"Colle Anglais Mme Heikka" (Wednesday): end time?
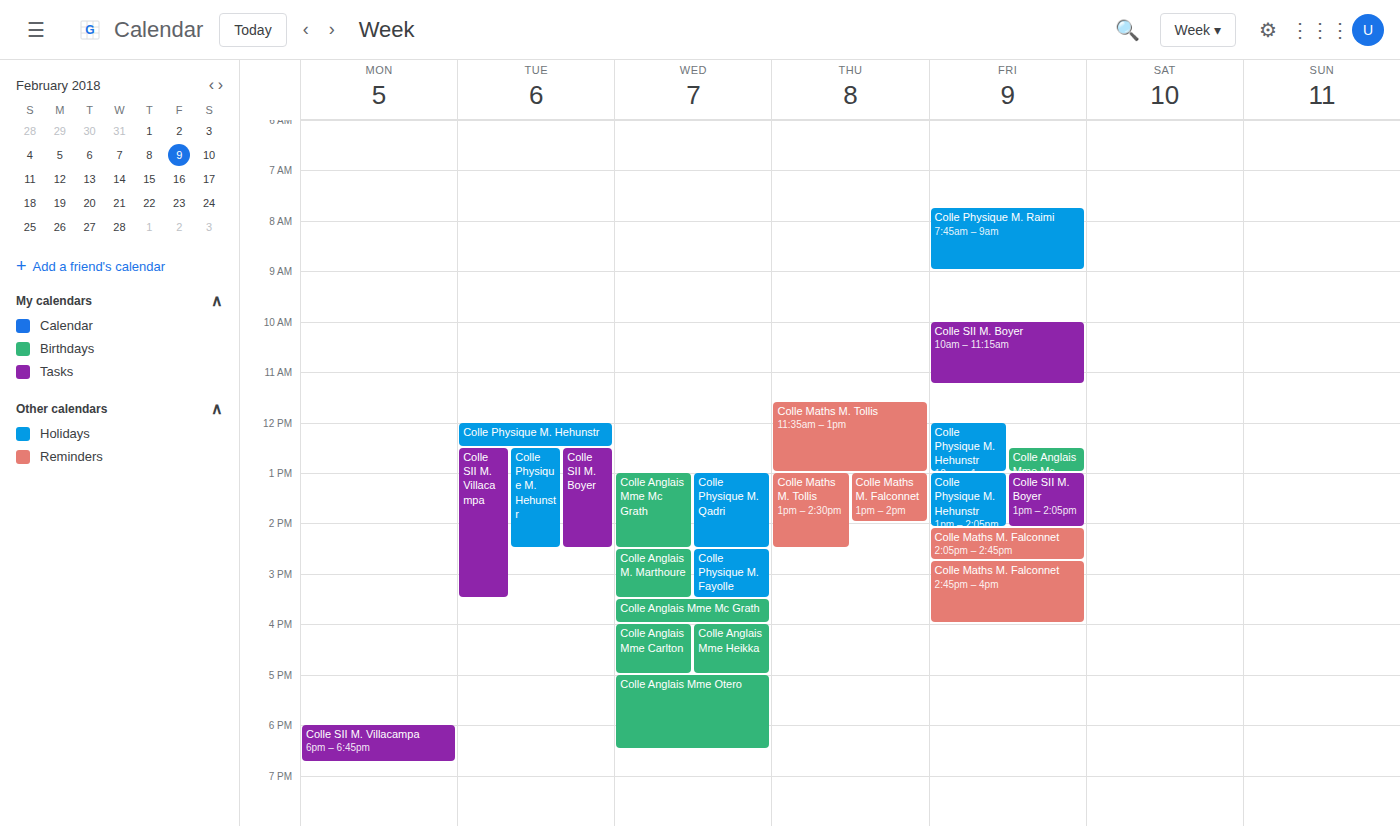
5:00 PM